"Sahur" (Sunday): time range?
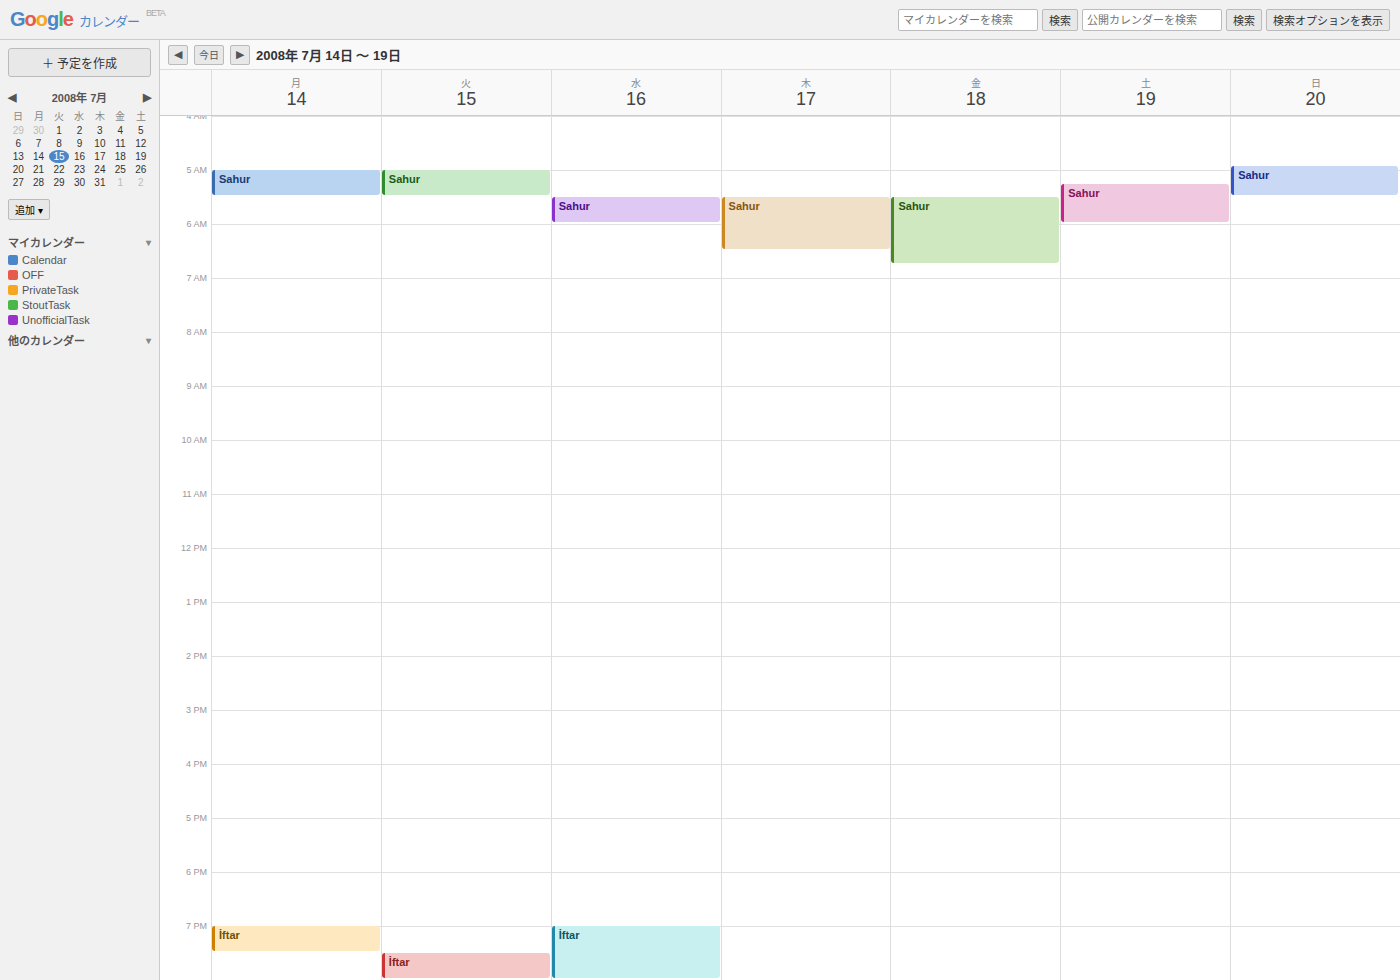
4:55 AM to 5:30 AM